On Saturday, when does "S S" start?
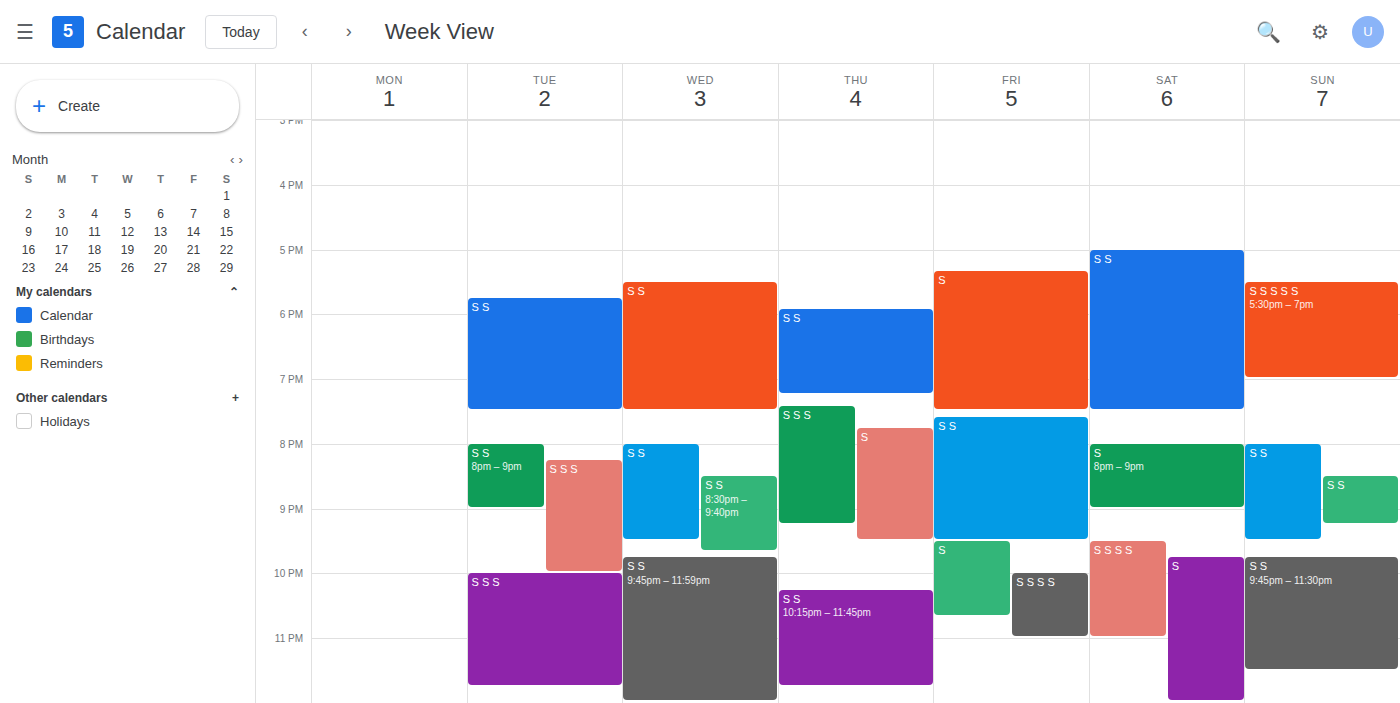
5:00 PM